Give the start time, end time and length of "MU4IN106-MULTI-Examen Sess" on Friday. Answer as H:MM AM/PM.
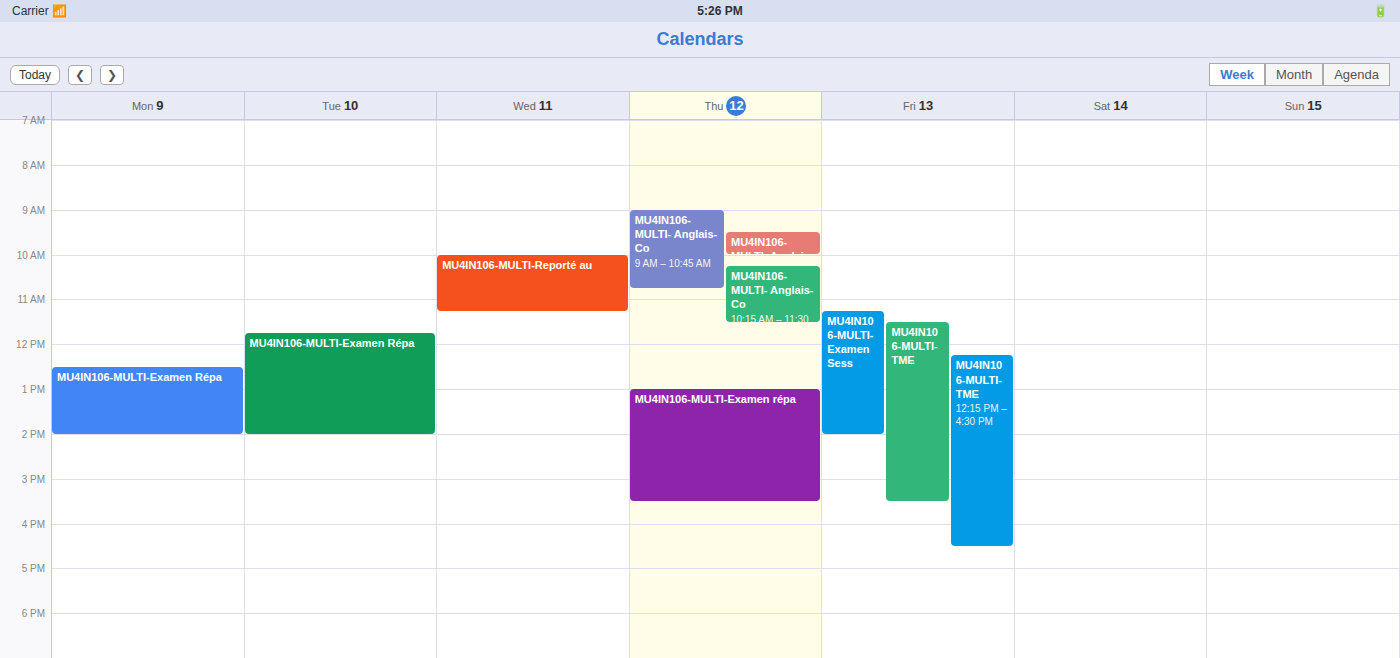
11:15 AM to 2:00 PM, 2 hours 45 minutes